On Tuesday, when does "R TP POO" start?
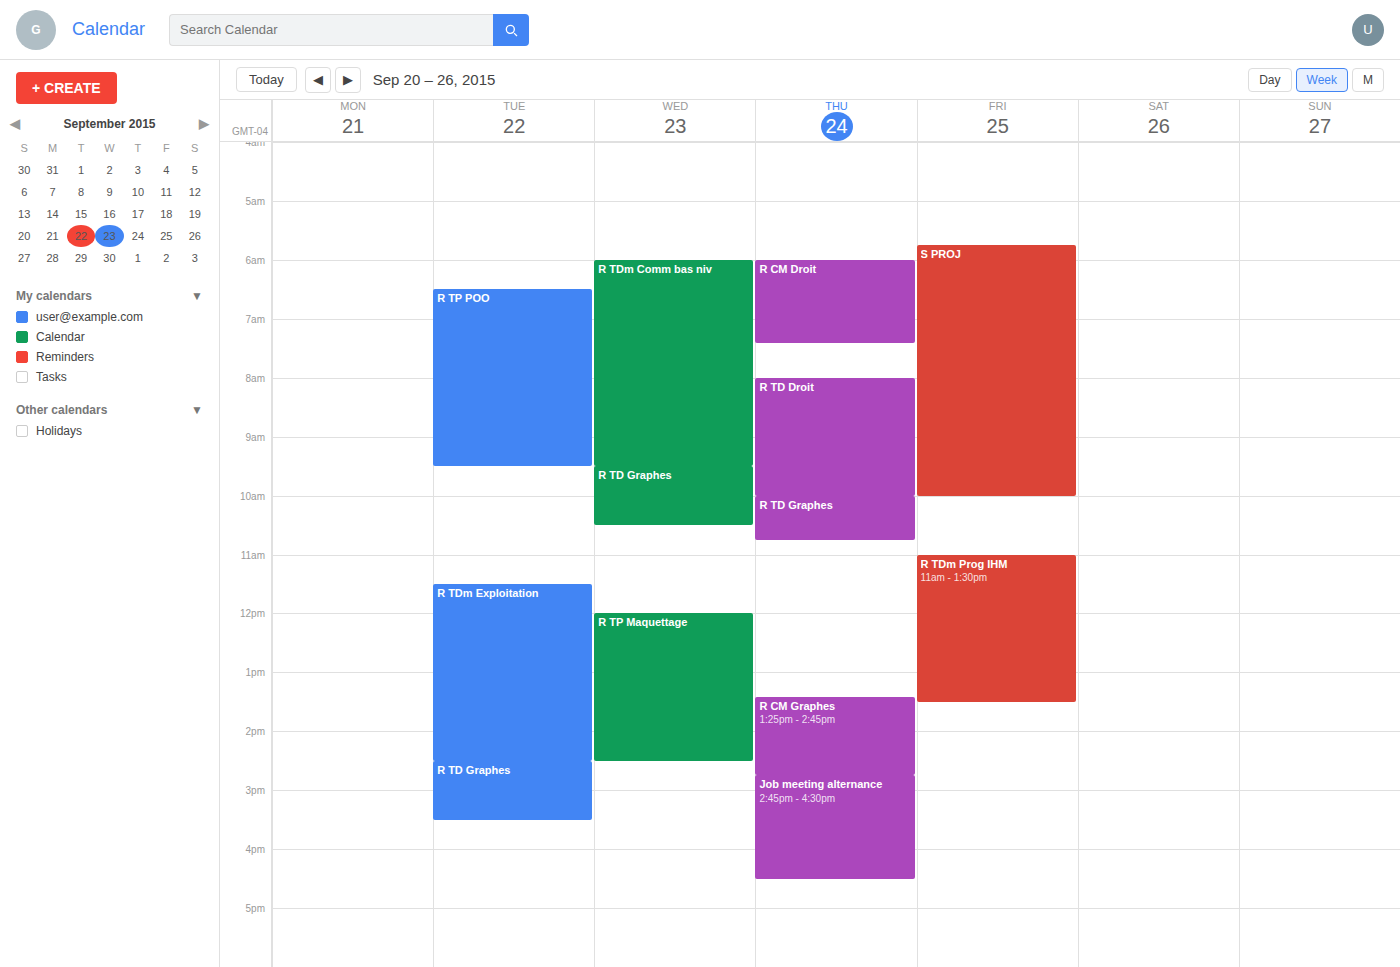
6:30 AM